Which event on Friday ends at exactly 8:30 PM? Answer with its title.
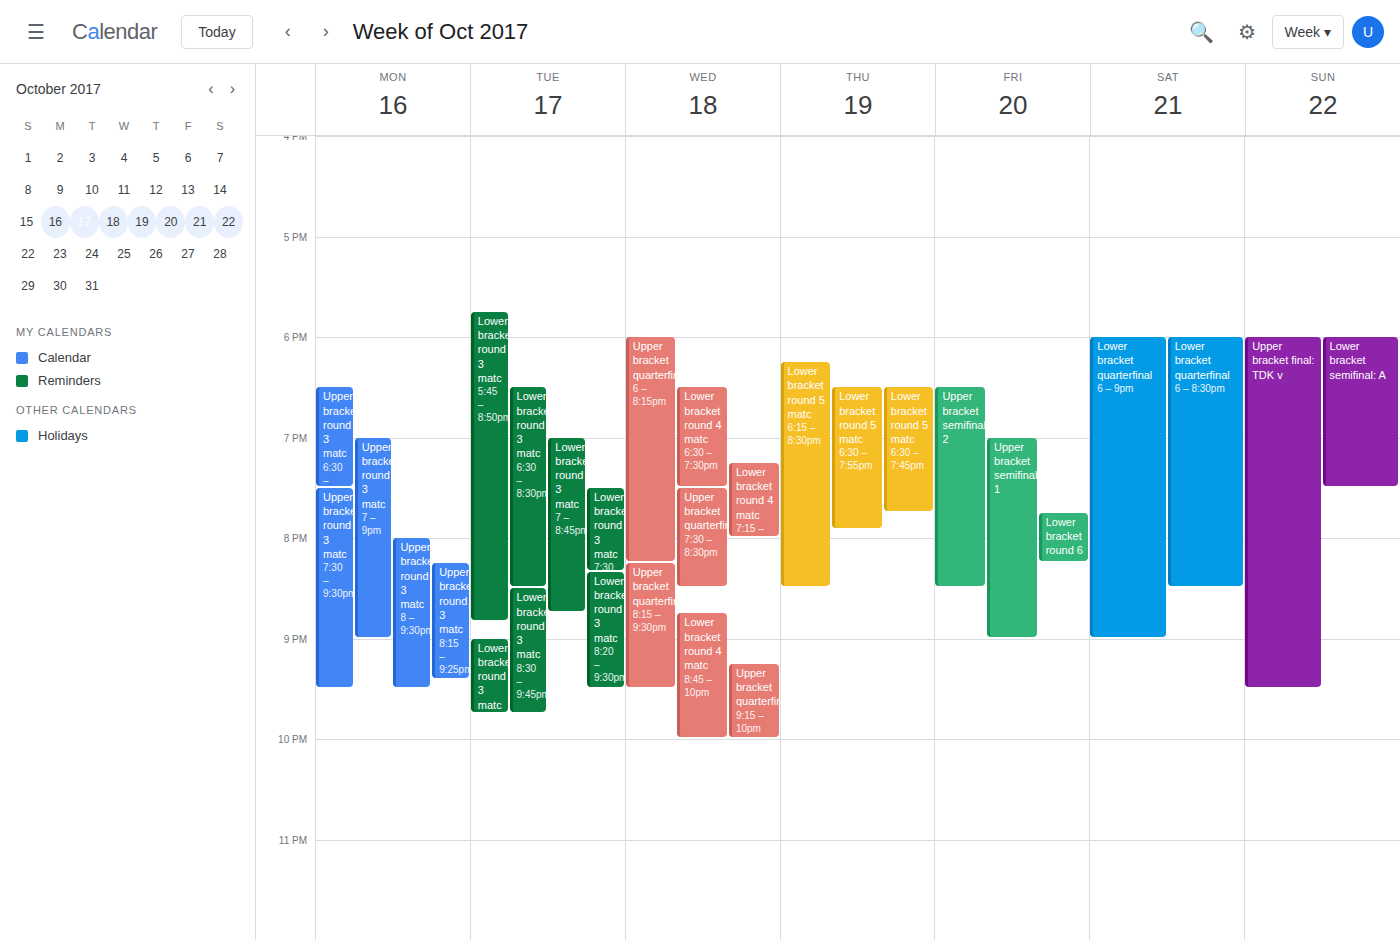
"Upper bracket semifinal 2"